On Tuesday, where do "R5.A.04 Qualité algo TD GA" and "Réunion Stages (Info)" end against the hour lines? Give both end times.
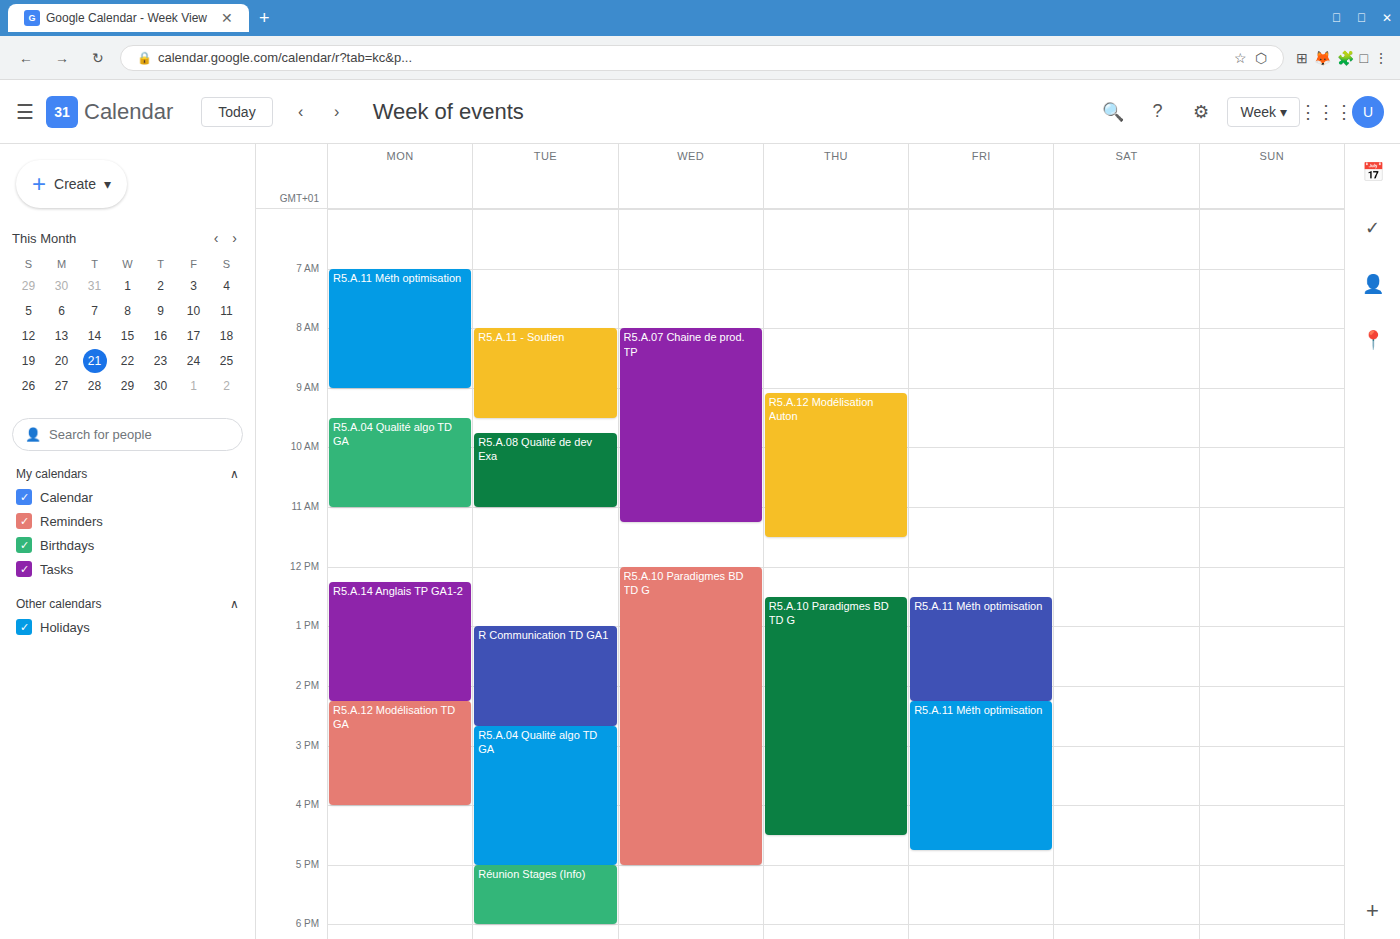
"R5.A.04 Qualité algo TD GA": 5:00 PM, exactly on the 5 PM line. "Réunion Stages (Info)": 6:00 PM, exactly on the 6 PM line.